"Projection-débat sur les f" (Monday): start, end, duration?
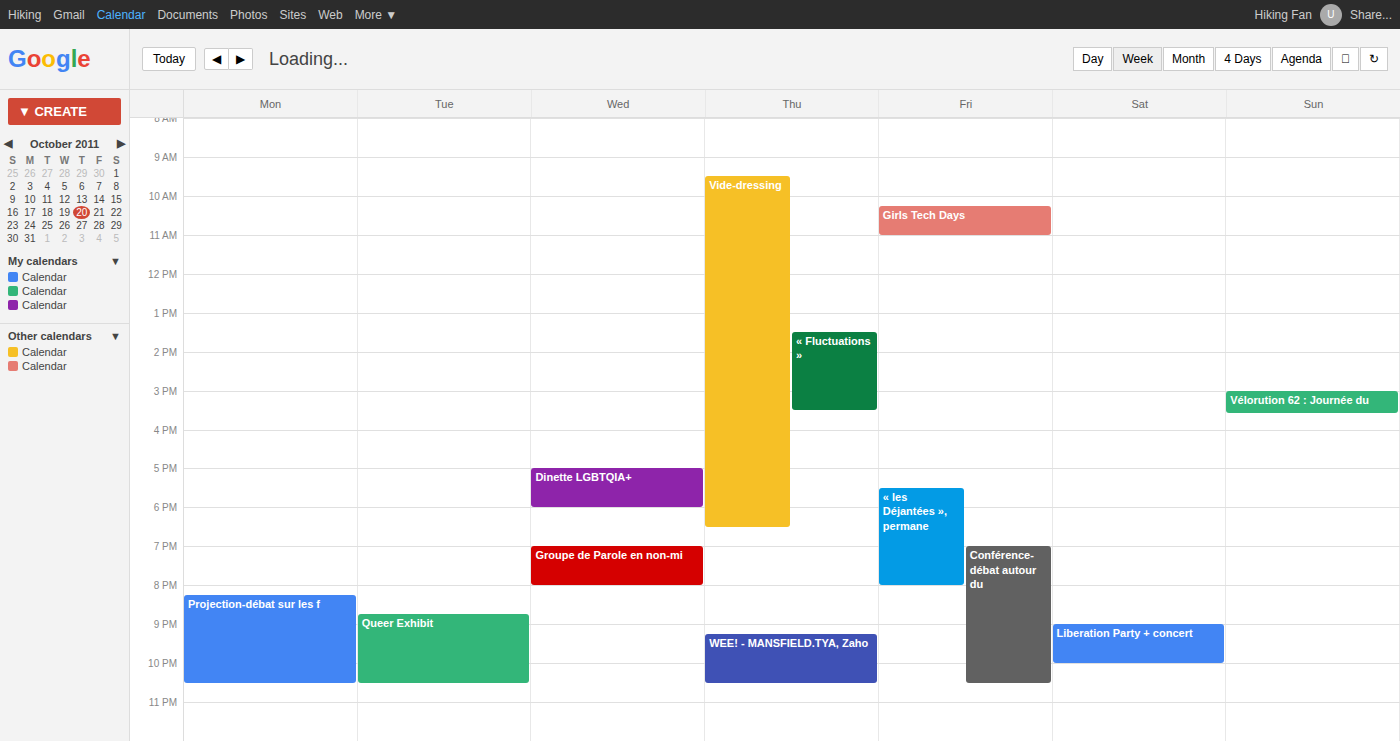
8:15 PM to 10:30 PM, 2 hours 15 minutes